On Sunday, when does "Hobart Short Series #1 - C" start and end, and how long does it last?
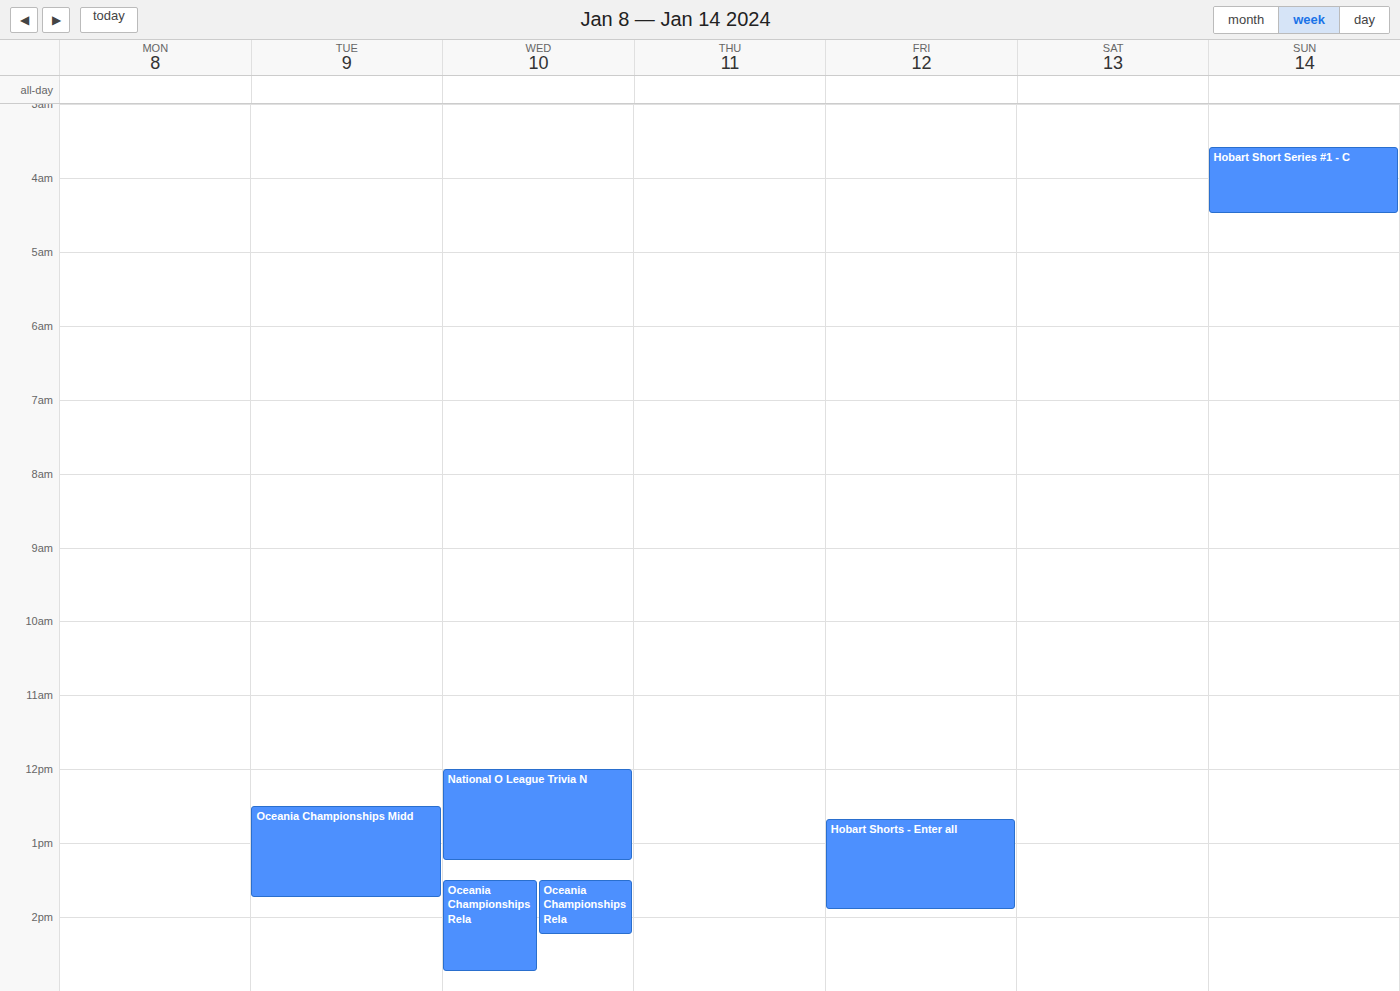
03:35 to 04:30, 55 minutes